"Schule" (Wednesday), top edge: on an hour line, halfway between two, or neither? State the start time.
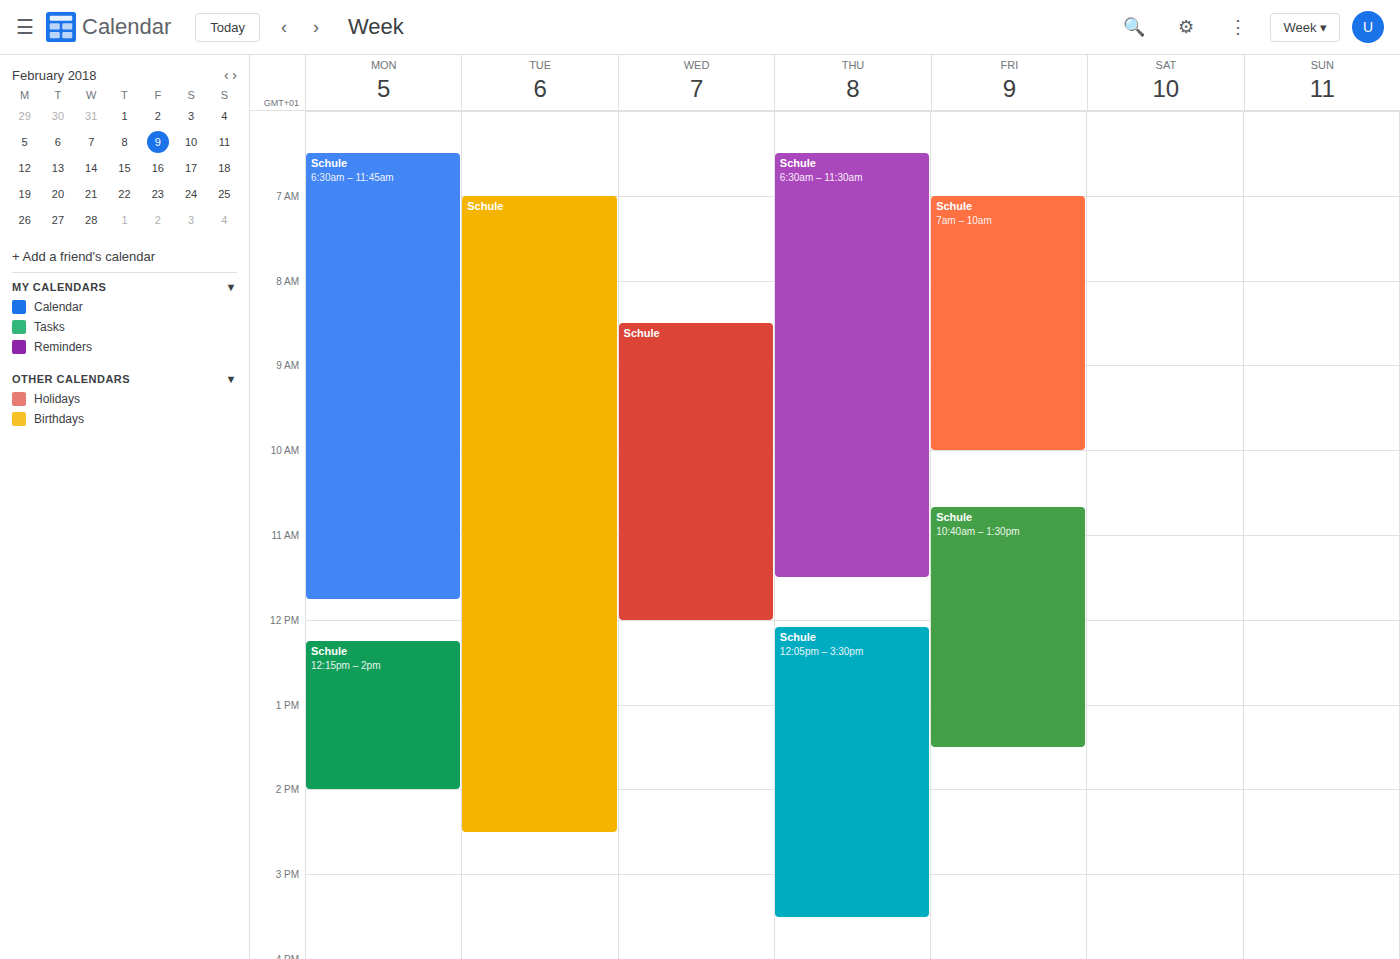
8:30 AM -- halfway between the 8 AM and 9 AM lines.